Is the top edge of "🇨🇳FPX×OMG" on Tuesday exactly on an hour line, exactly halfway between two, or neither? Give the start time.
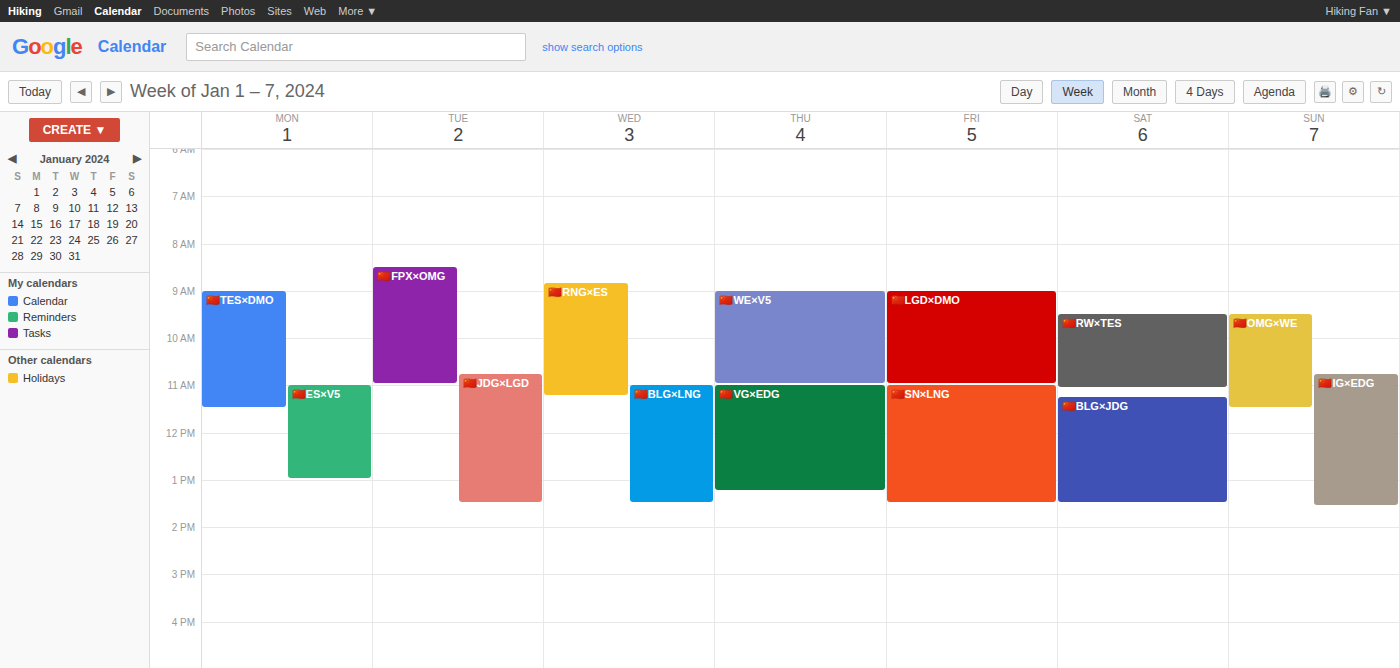
8:30 AM -- halfway between the 8 AM and 9 AM lines.